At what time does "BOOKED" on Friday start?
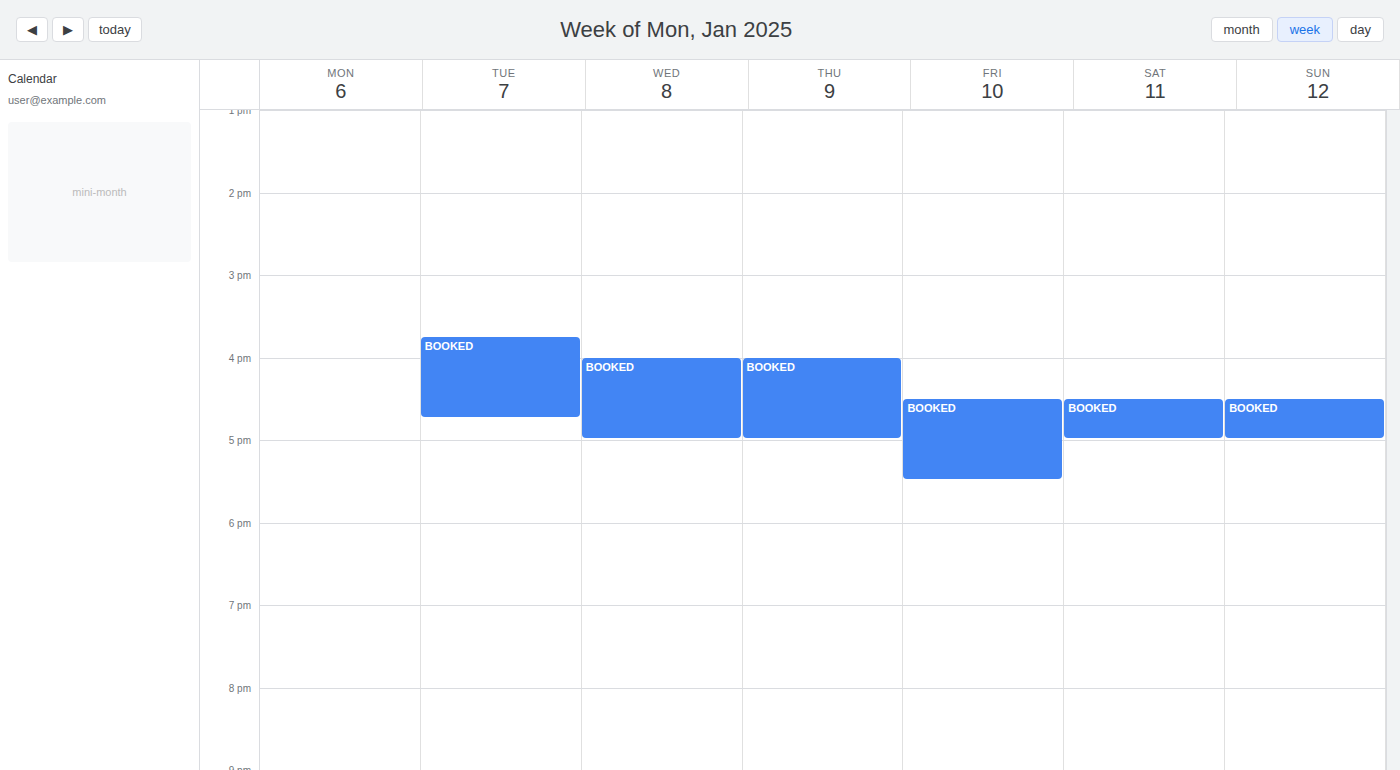
4:30 PM